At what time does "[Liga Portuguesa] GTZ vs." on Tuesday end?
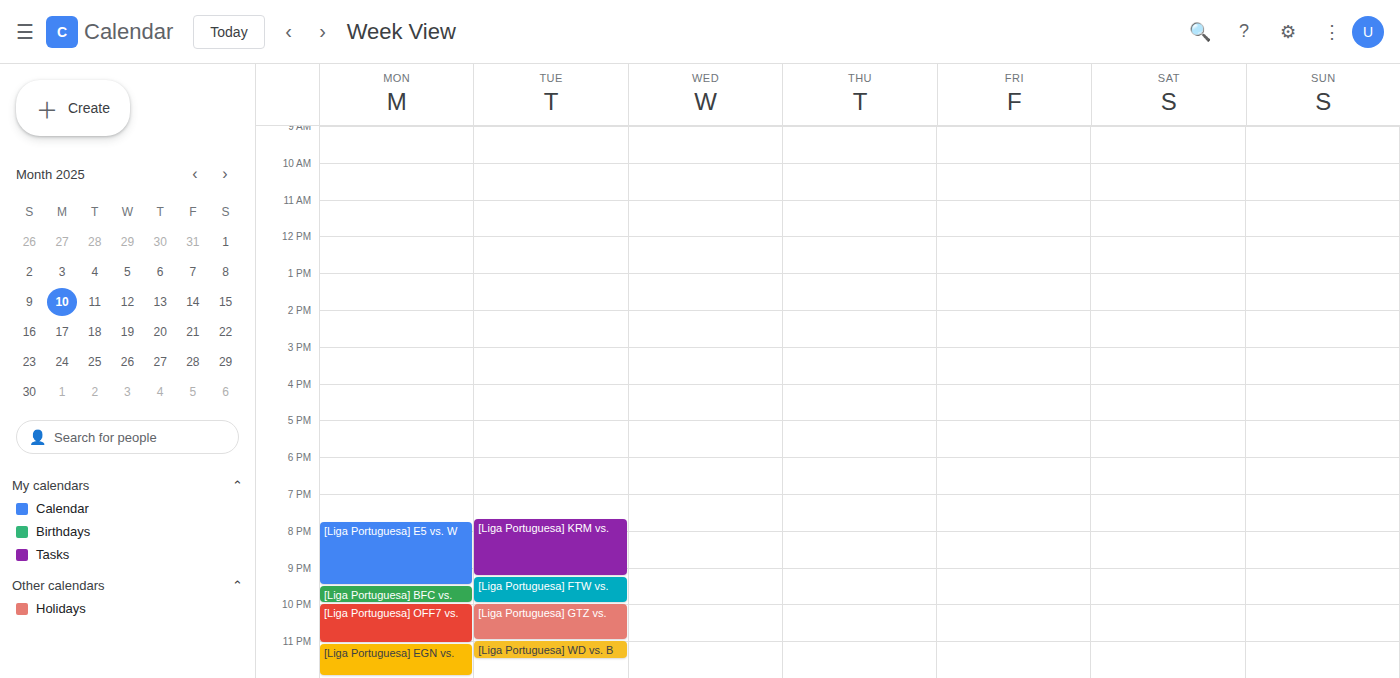
11:00 PM